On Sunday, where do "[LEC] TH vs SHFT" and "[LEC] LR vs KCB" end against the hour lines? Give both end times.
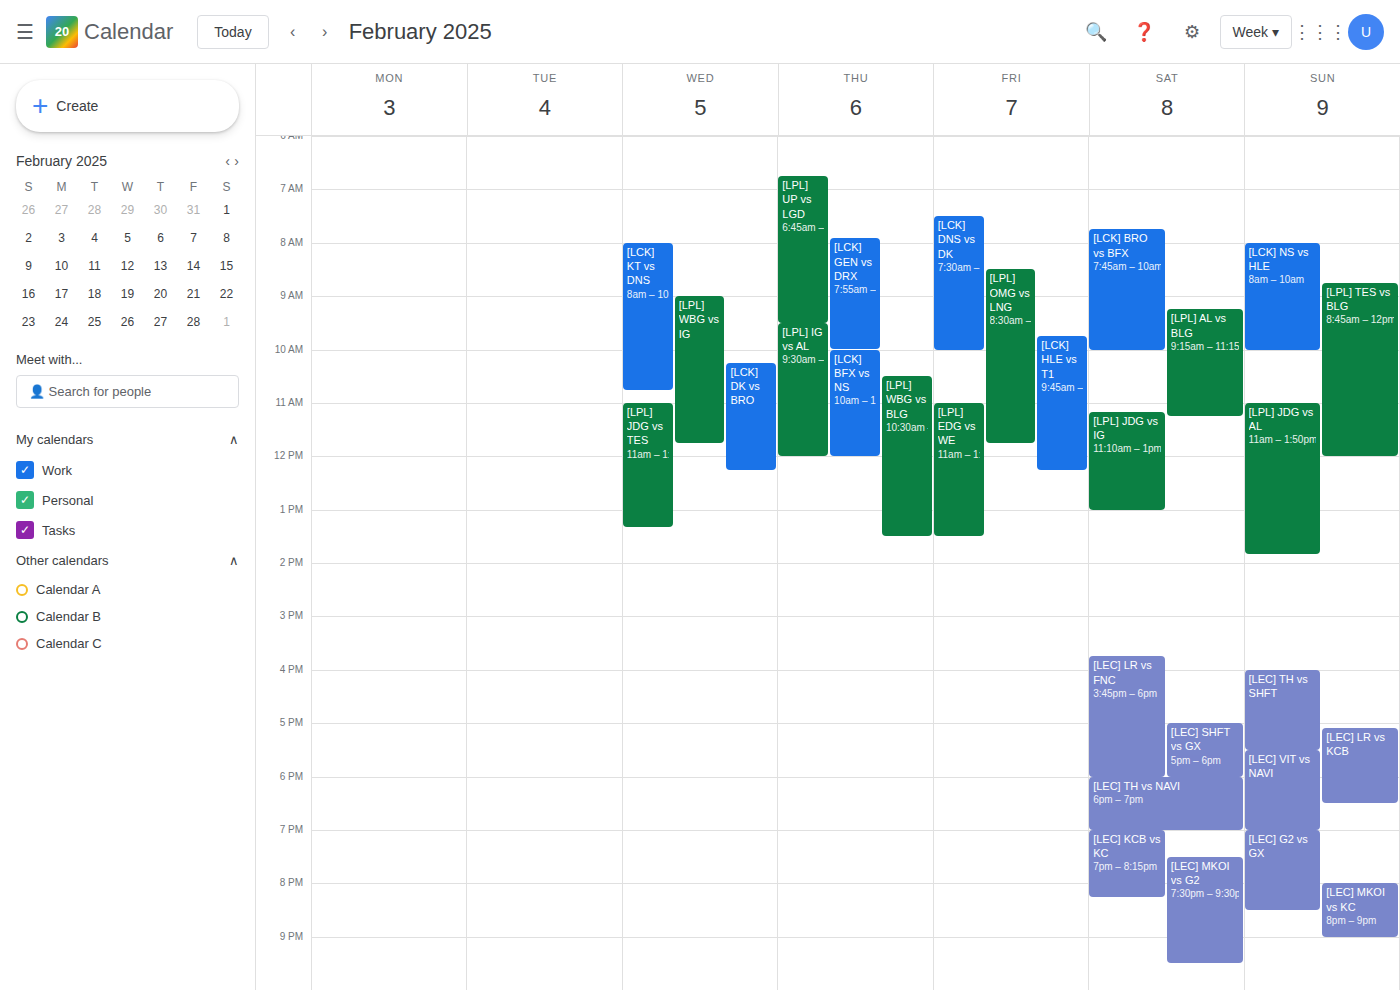
"[LEC] TH vs SHFT": 5:30 PM, halfway between the 5 PM and 6 PM lines. "[LEC] LR vs KCB": 6:30 PM, halfway between the 6 PM and 7 PM lines.